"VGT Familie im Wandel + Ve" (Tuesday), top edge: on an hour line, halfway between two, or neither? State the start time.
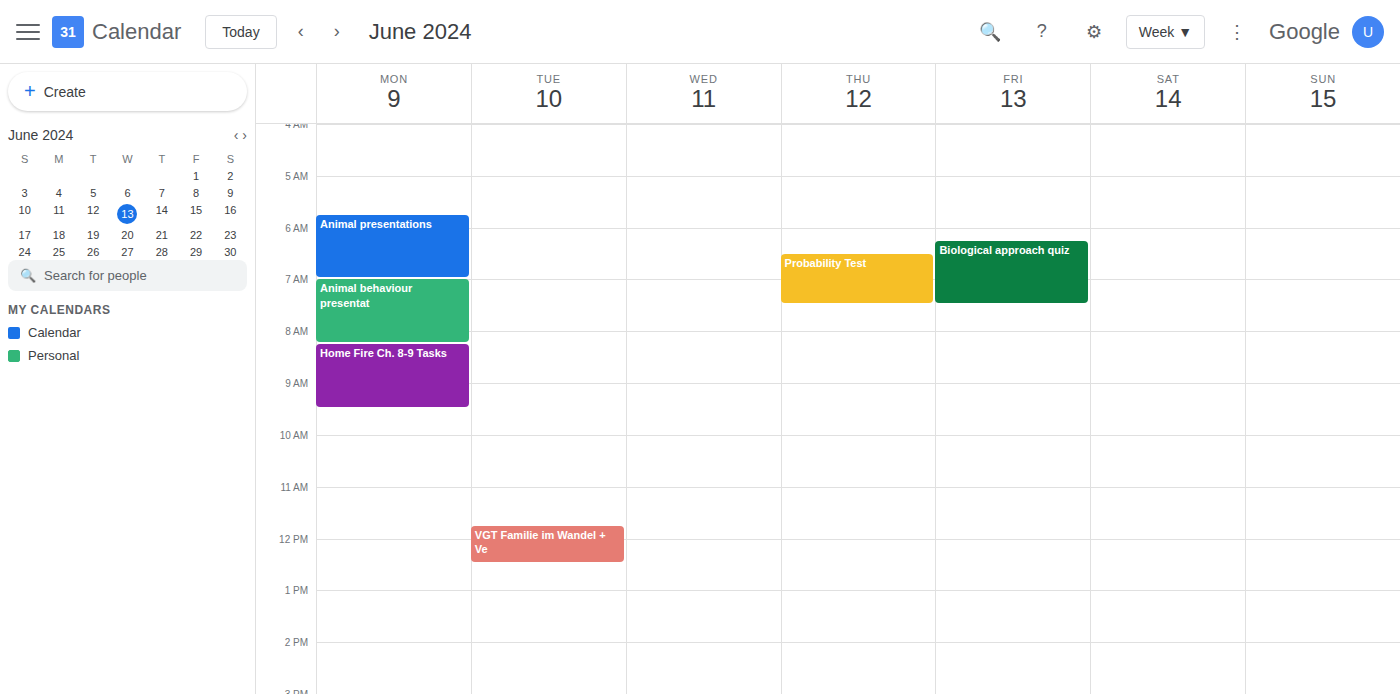
11:45 AM -- neither: three quarters of the way from the 11 AM line to the 12 PM line.